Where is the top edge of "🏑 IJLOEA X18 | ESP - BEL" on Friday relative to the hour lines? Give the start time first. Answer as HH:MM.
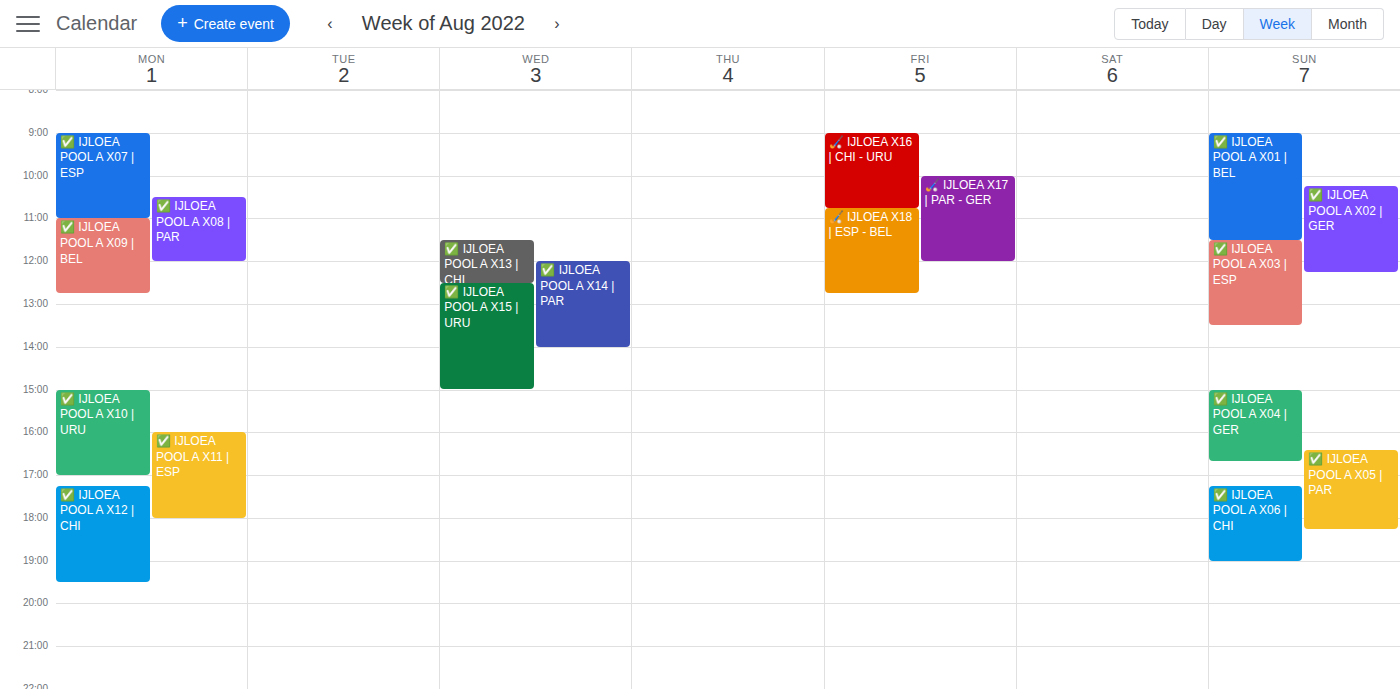
10:45 -- neither: three quarters of the way from the 10:00 line to the 11:00 line.